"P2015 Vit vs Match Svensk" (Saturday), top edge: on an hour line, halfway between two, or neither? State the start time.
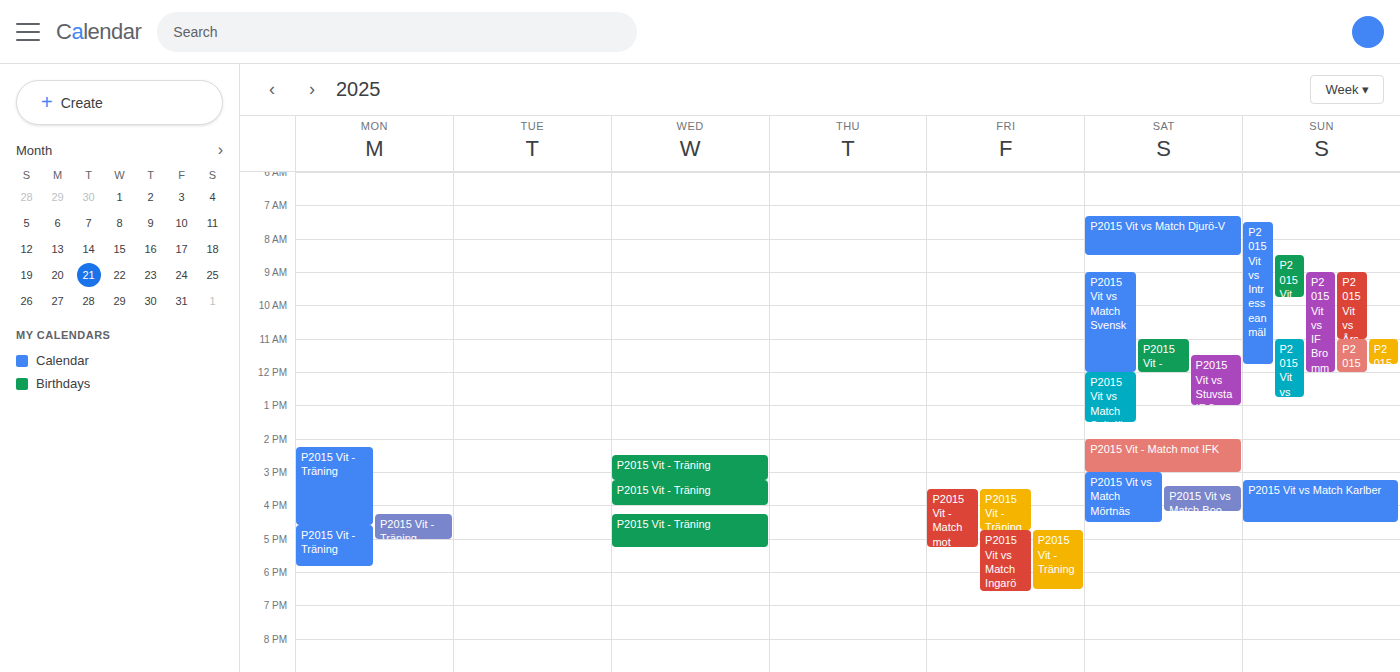
9:00 AM -- exactly on the 9 AM line.